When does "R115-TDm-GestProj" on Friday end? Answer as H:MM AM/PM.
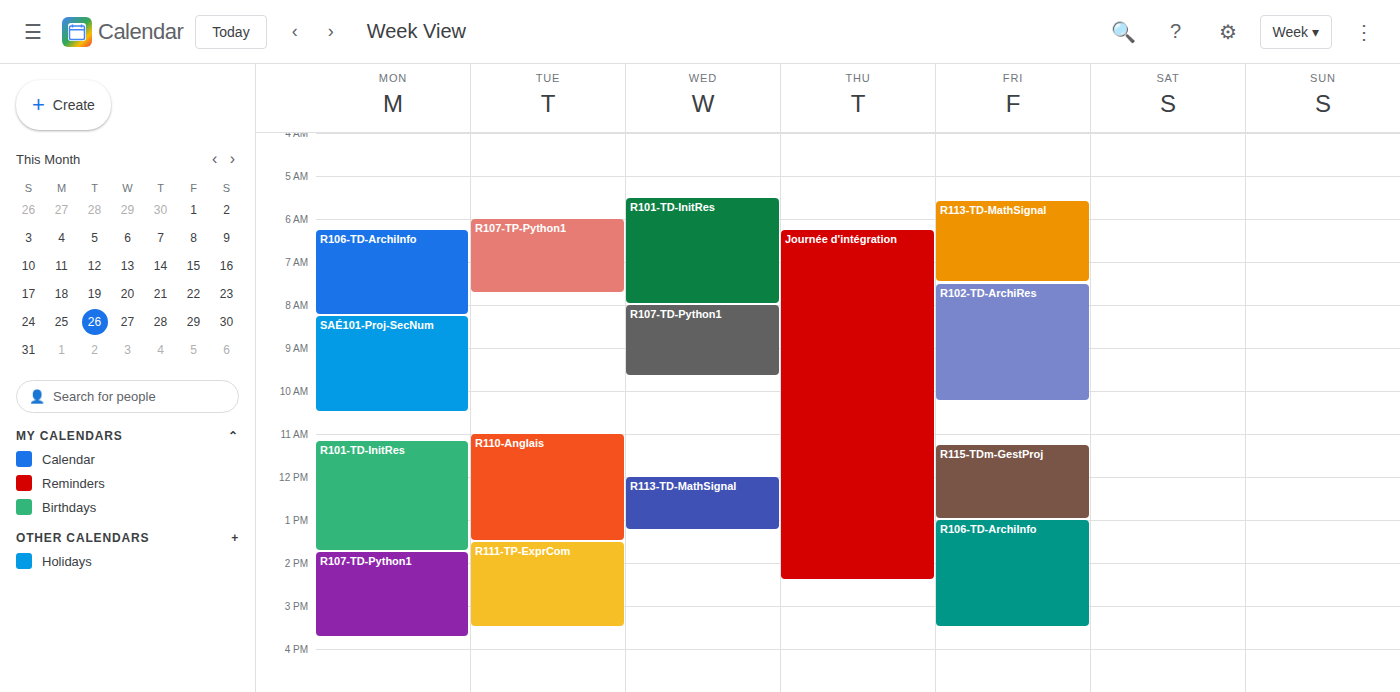
1:00 PM